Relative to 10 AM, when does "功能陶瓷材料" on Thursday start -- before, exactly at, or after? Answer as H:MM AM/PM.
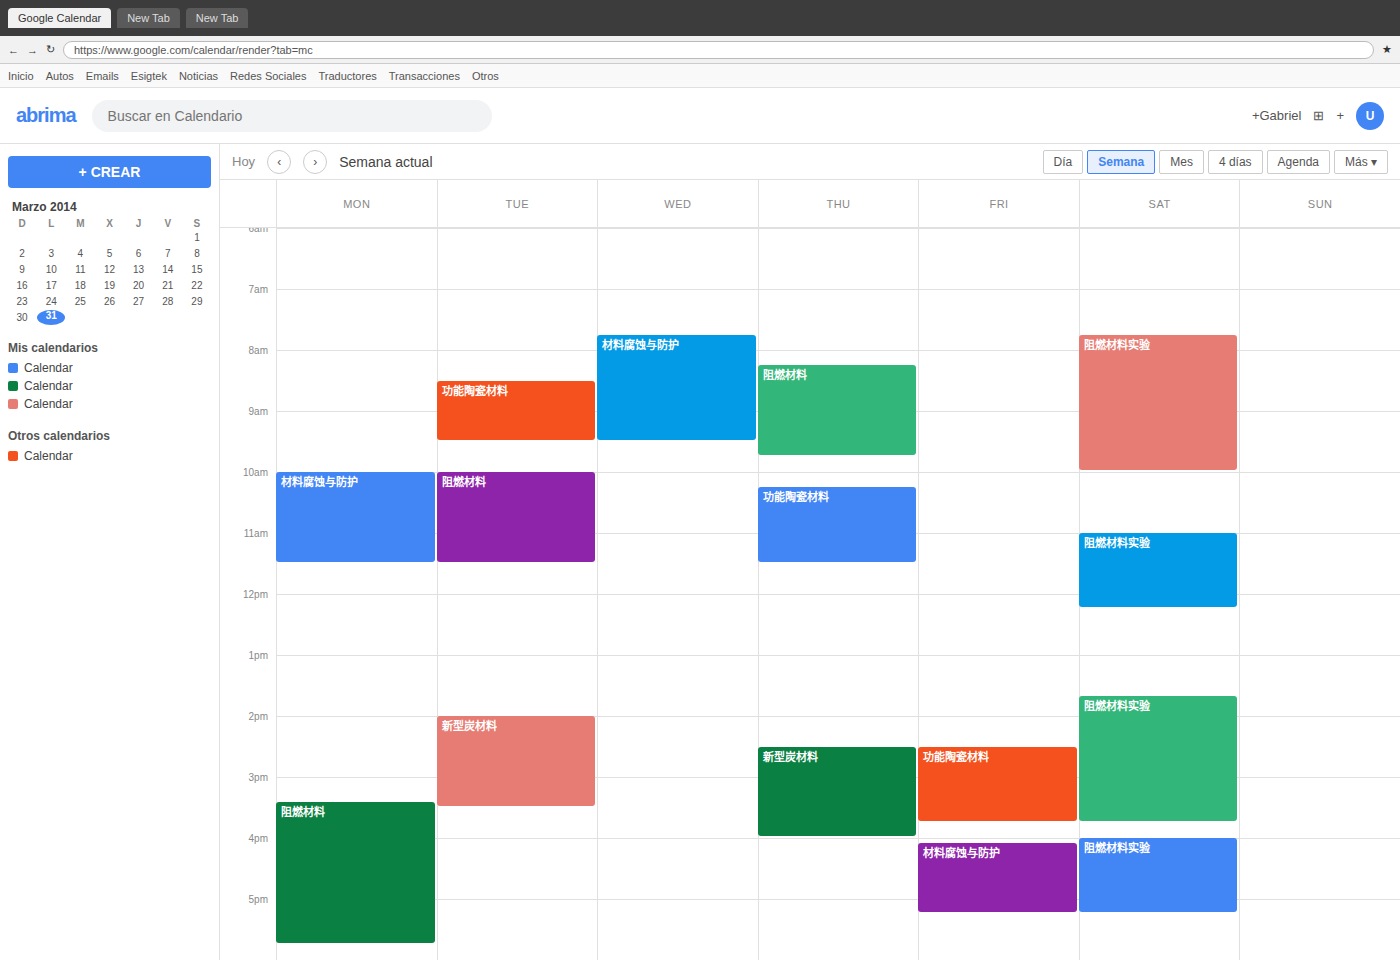
10:15 AM -- after 10 AM, 15 minutes below the 10 AM line.